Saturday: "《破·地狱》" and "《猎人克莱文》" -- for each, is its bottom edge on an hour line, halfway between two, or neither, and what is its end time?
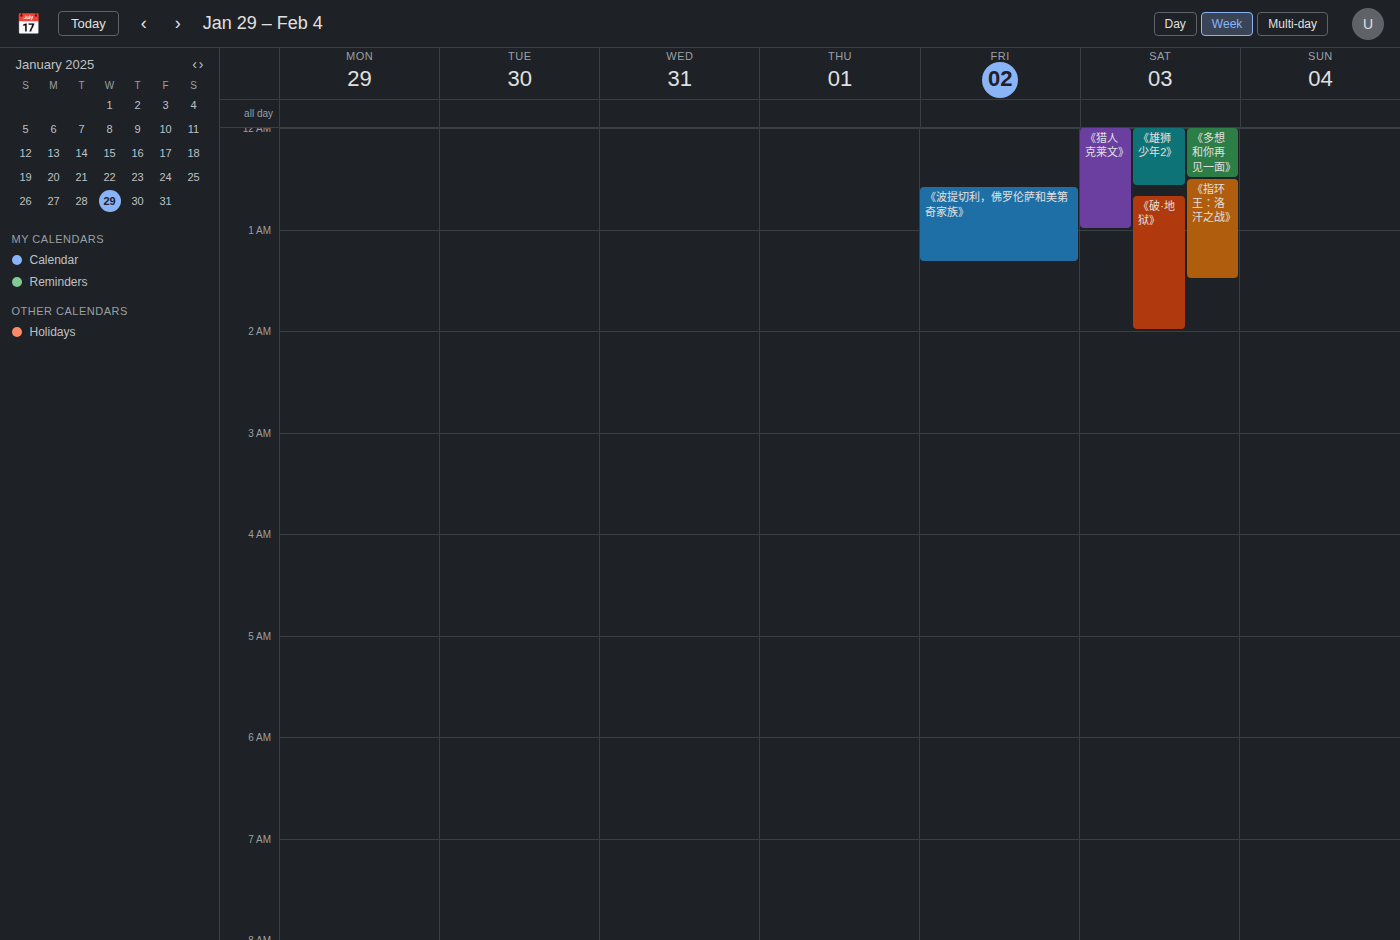
"《破·地狱》": 2:00 AM, exactly on the 2 AM line. "《猎人克莱文》": 1:00 AM, exactly on the 1 AM line.